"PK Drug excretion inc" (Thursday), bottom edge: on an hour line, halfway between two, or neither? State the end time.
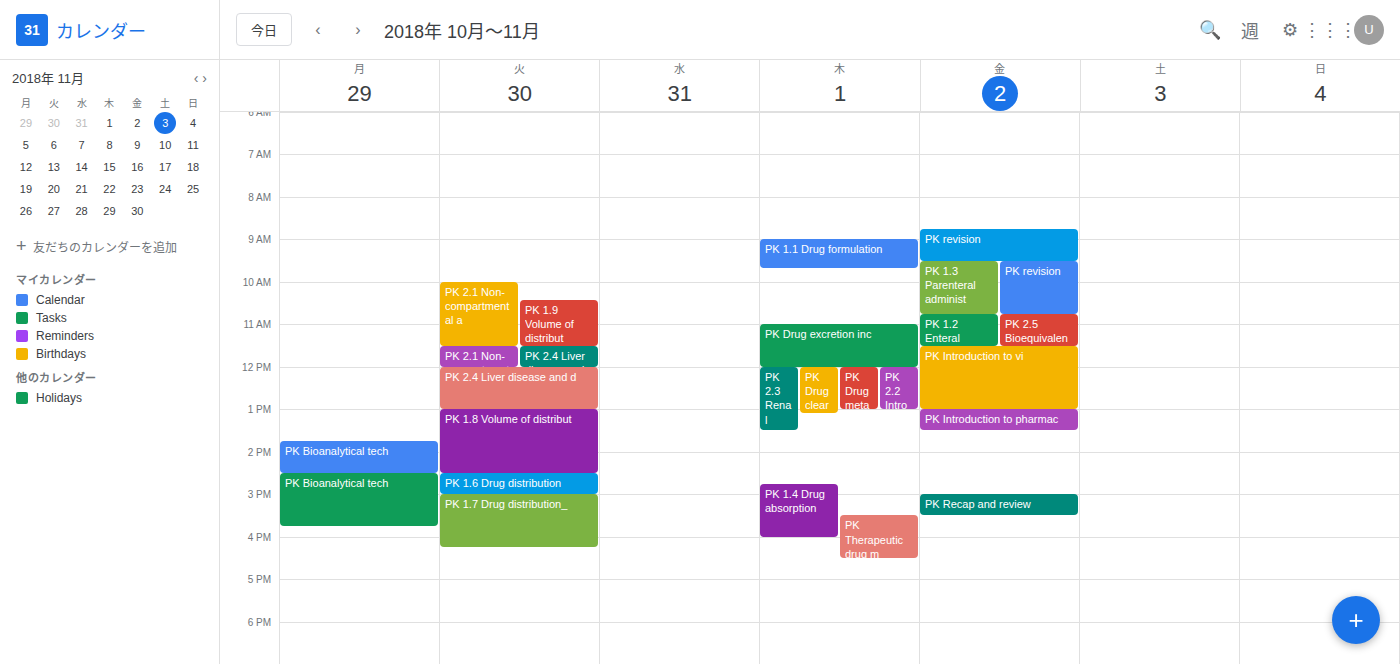
12:00 PM -- exactly on the 12 PM line.